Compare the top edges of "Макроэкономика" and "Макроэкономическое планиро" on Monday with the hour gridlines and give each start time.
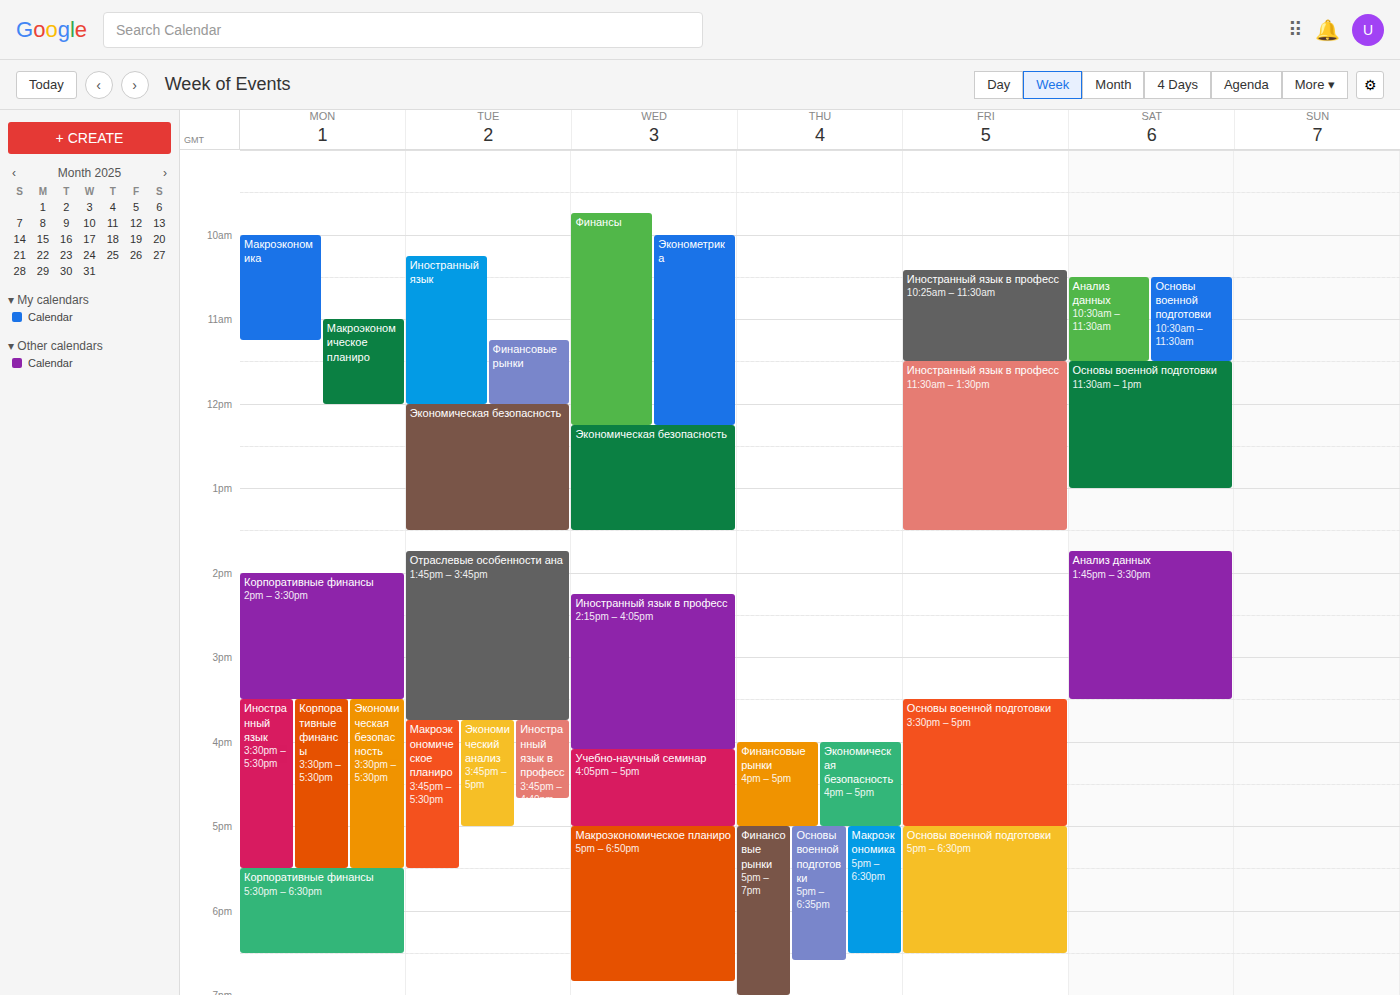
"Макроэкономика": 10:00, exactly on the 10:00 line. "Макроэкономическое планиро": 11:00, exactly on the 11:00 line.